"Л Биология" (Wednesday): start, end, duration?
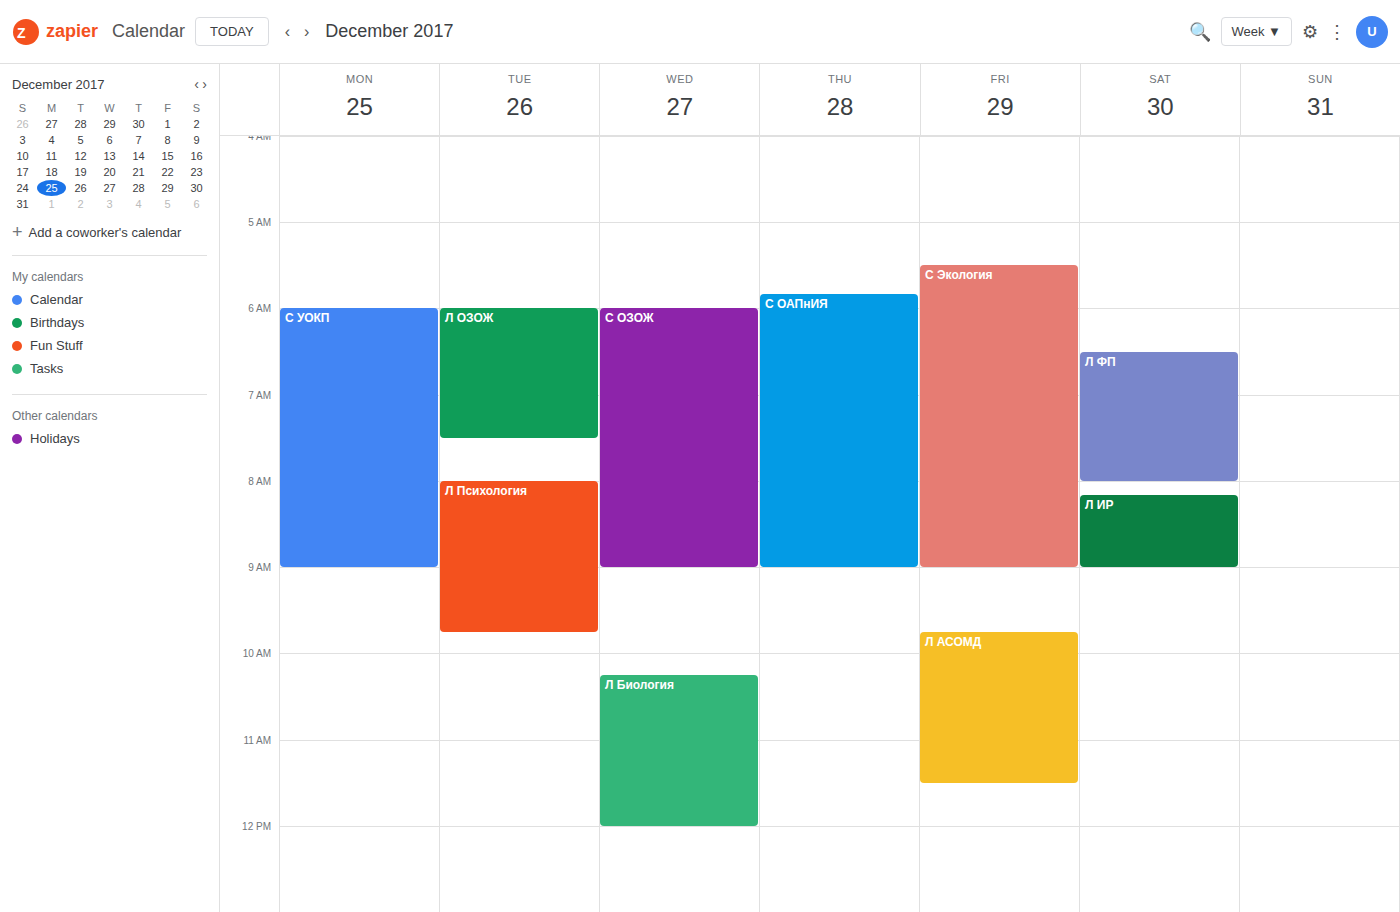
10:15 to 12:00, 1 hour 45 minutes